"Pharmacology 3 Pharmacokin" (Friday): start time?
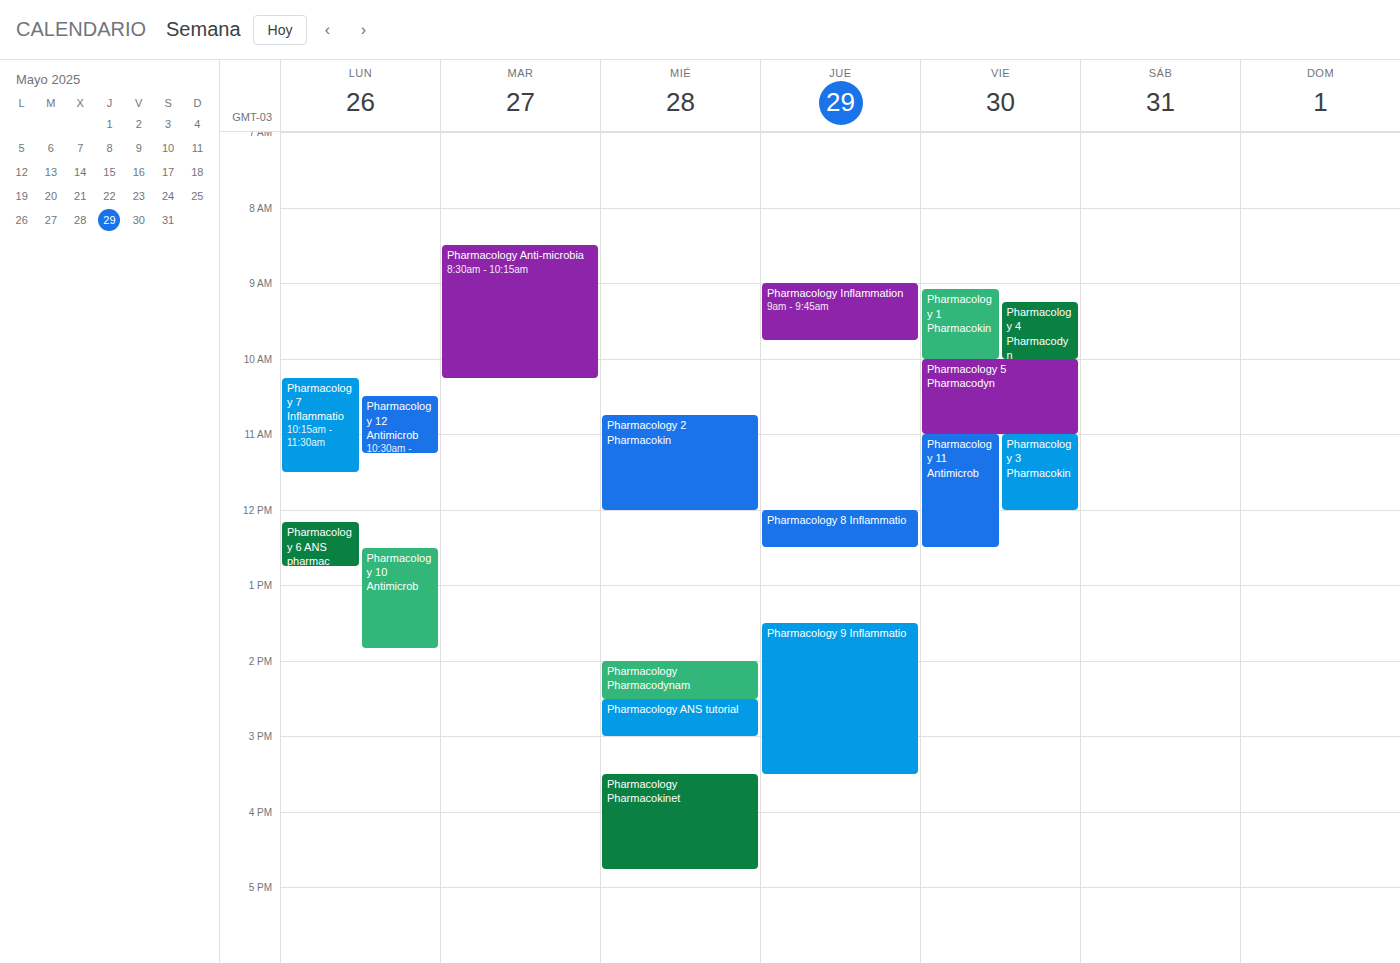
11:00 AM